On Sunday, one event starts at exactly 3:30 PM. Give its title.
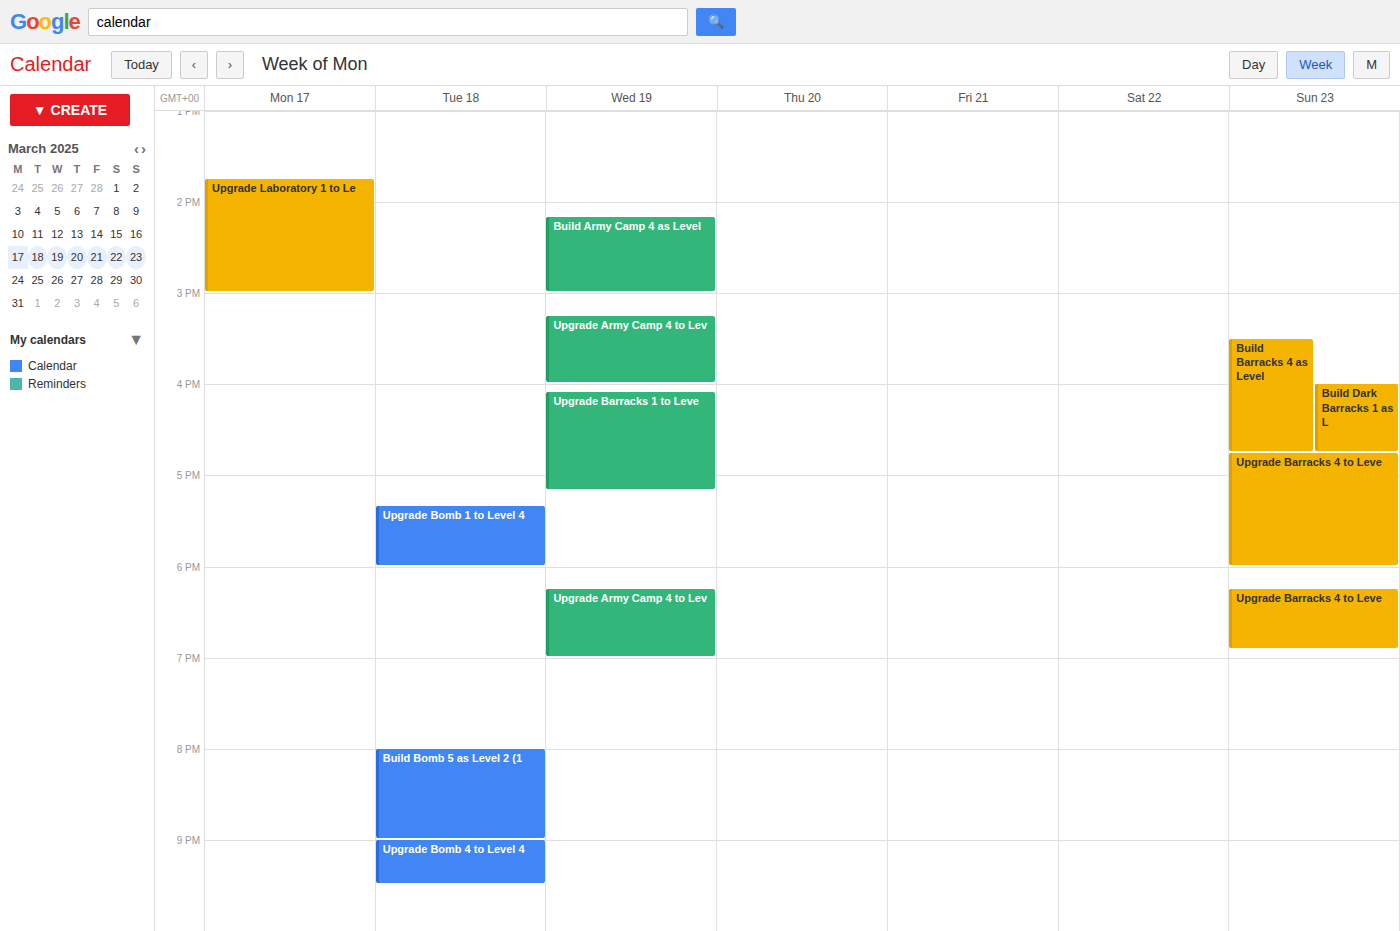
"Build Barracks 4 as Level"